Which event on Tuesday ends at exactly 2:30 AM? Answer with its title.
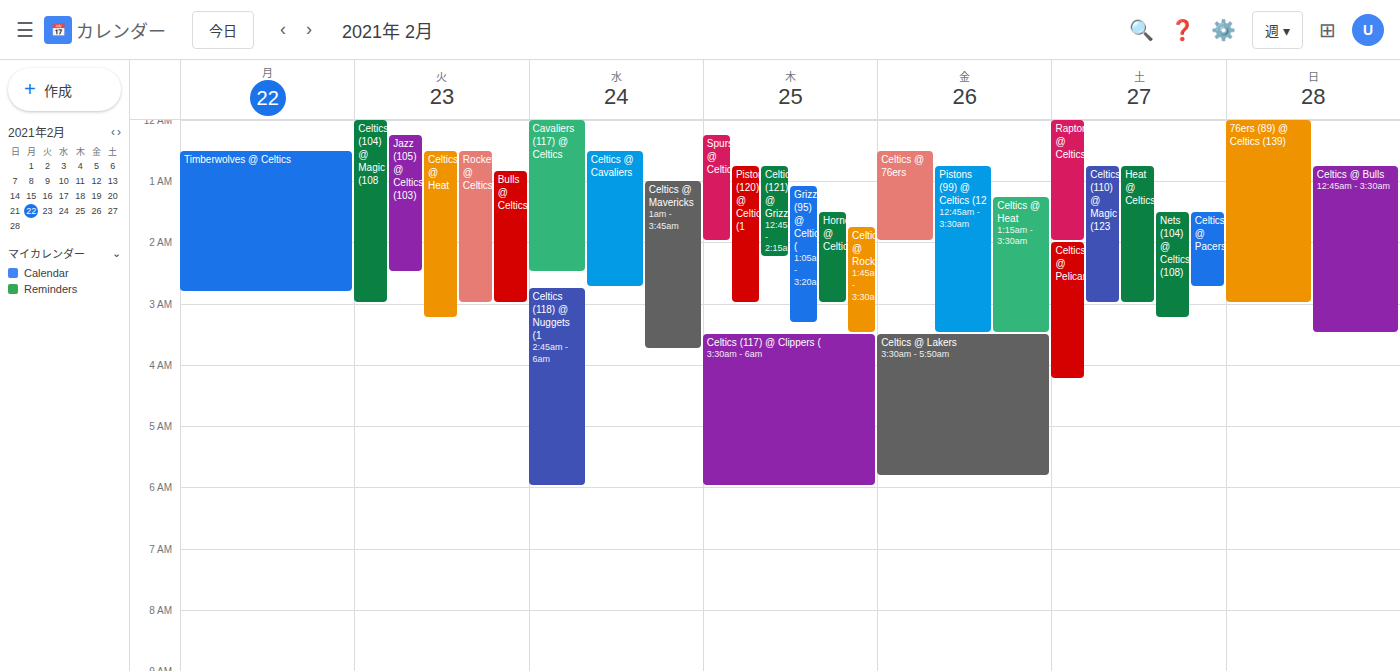
"Jazz (105) @ Celtics (103)"